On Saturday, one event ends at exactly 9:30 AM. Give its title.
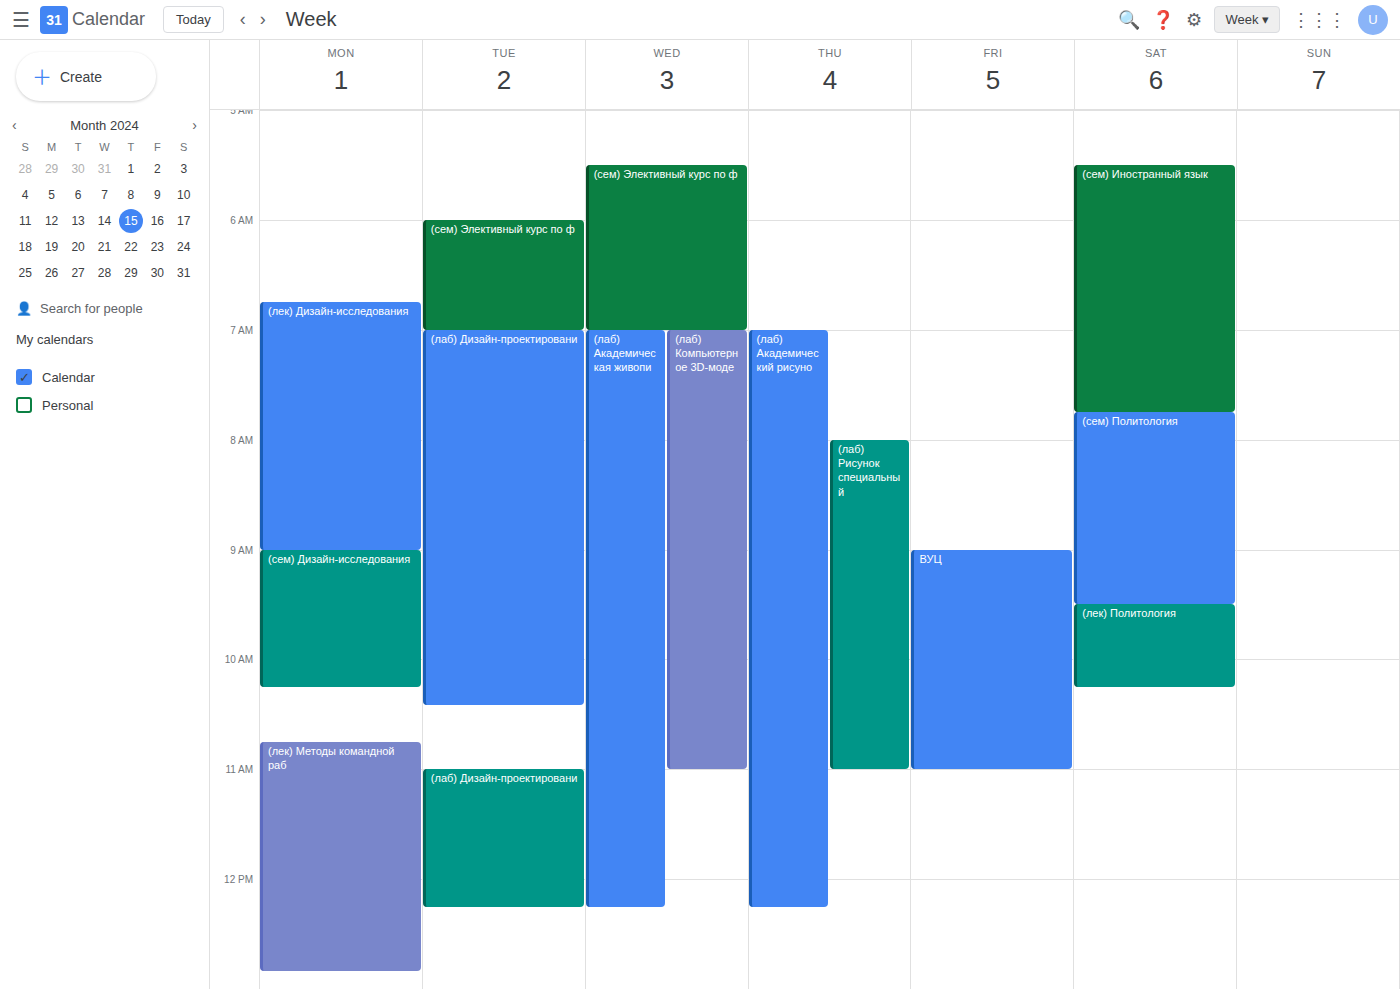
"(сем) Политология"